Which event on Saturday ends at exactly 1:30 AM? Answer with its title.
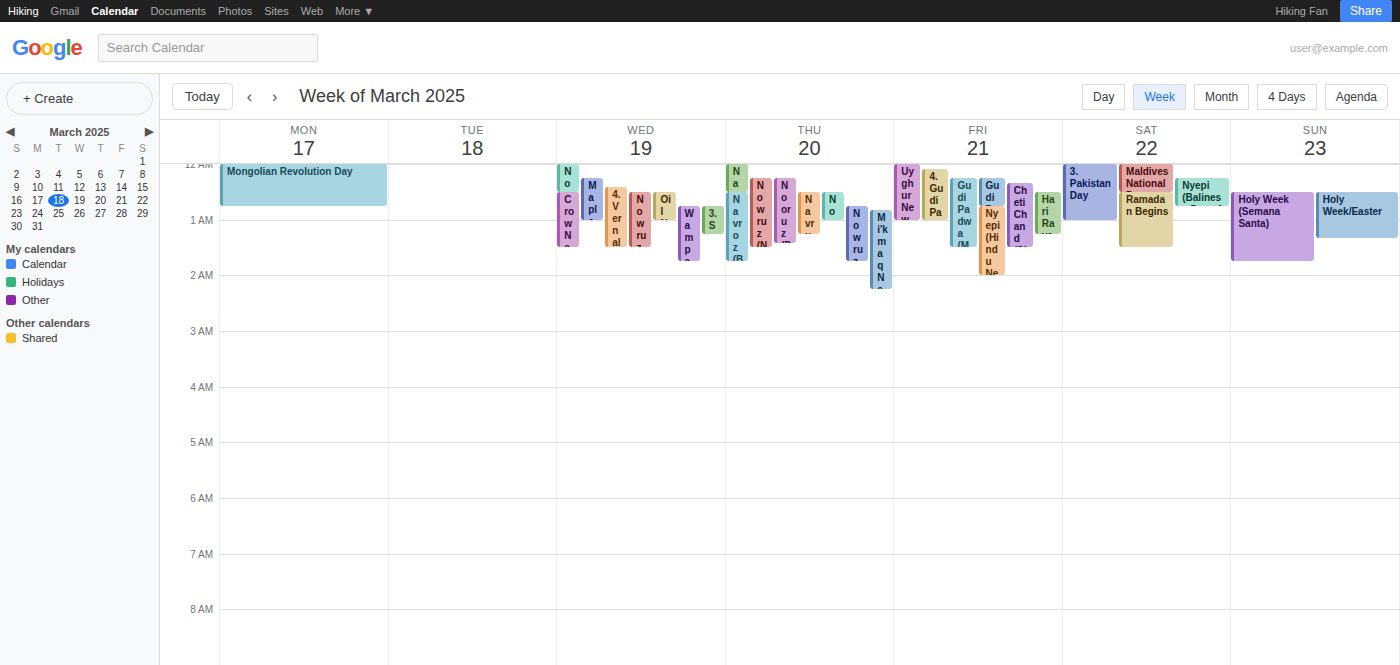
"Ramadan Begins"